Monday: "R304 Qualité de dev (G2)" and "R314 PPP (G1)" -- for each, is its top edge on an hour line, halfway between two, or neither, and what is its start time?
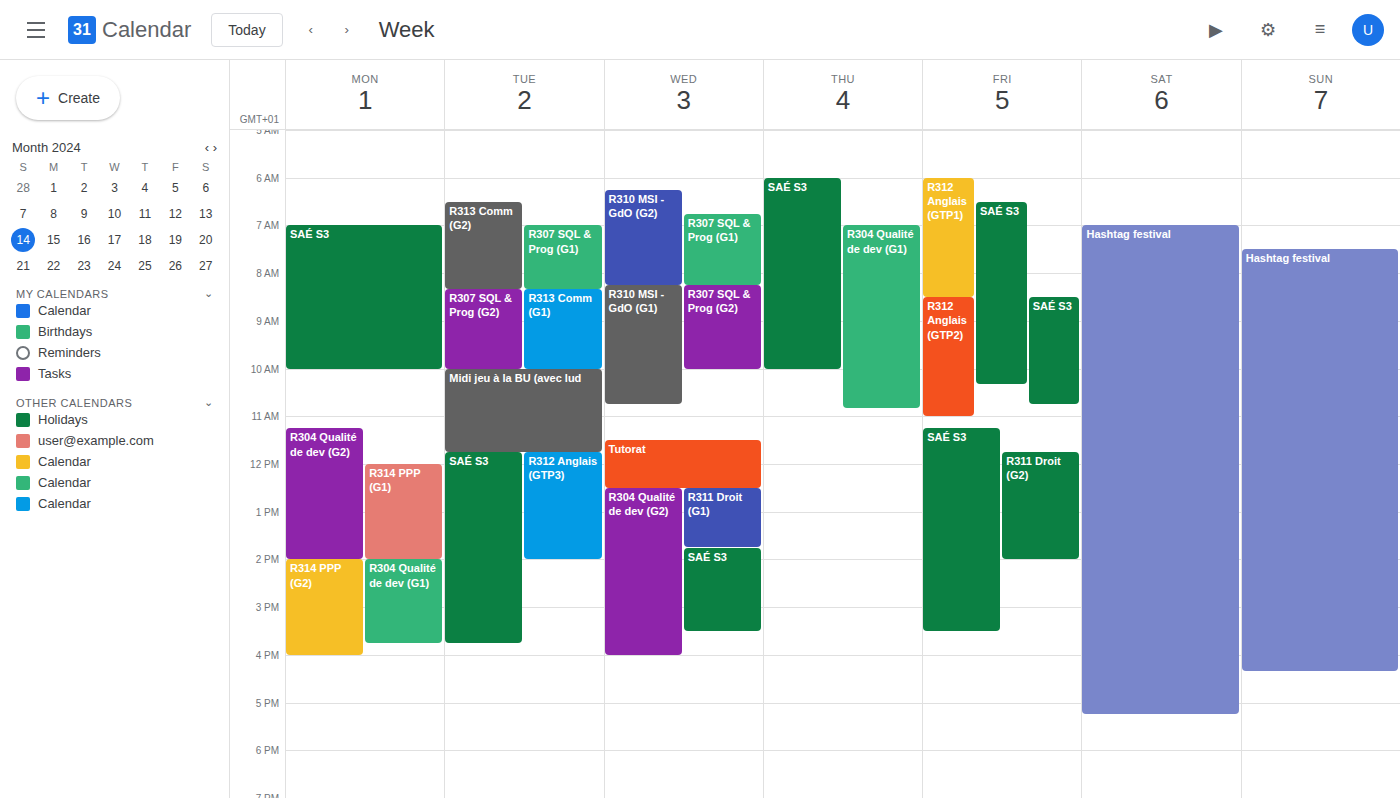
"R304 Qualité de dev (G2)": 11:15 AM, neither: a quarter of the way from the 11 AM line to the 12 PM line. "R314 PPP (G1)": 12:00 PM, exactly on the 12 PM line.